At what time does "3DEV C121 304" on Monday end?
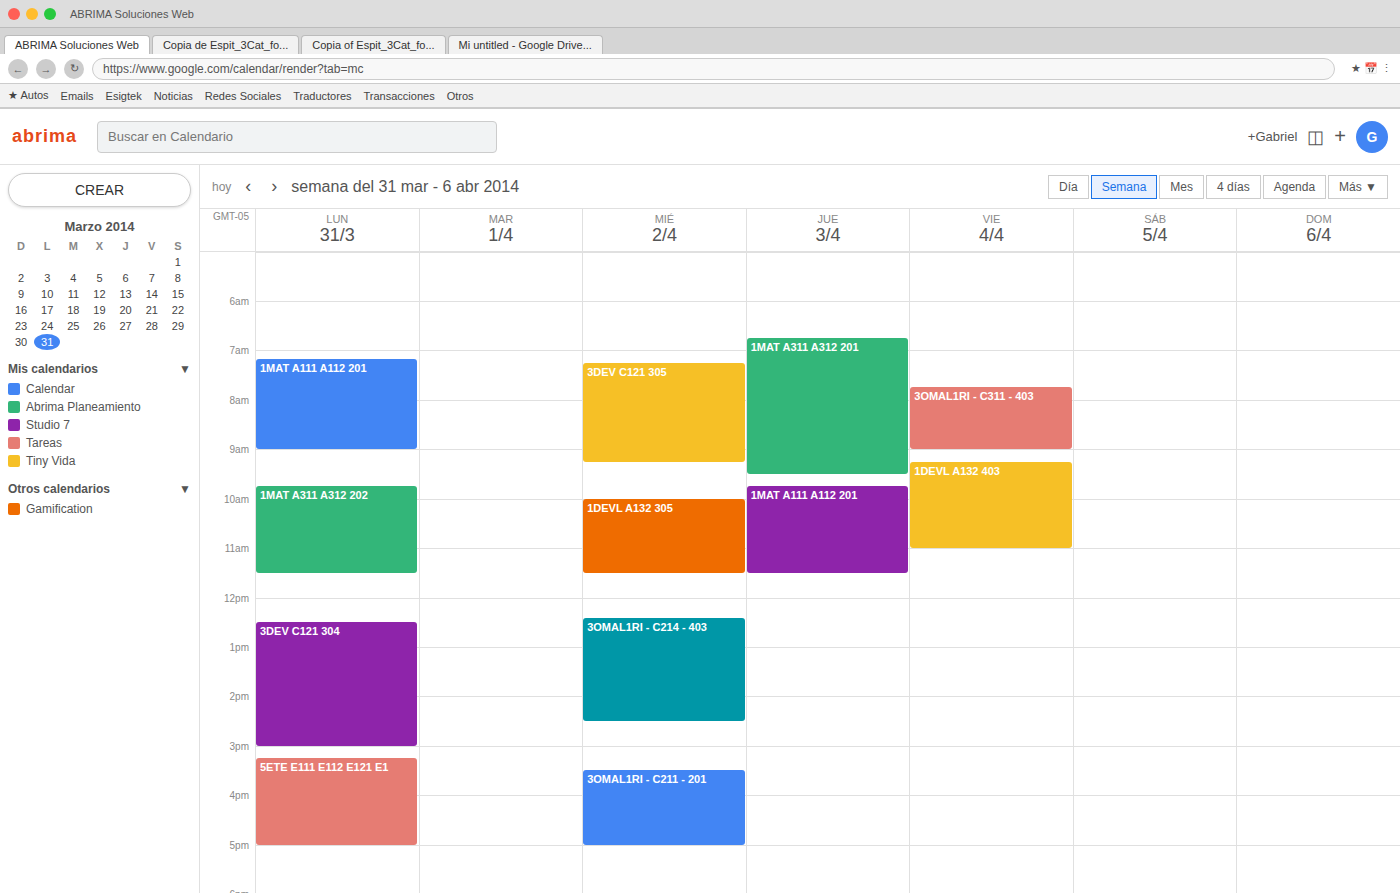
3:00 PM